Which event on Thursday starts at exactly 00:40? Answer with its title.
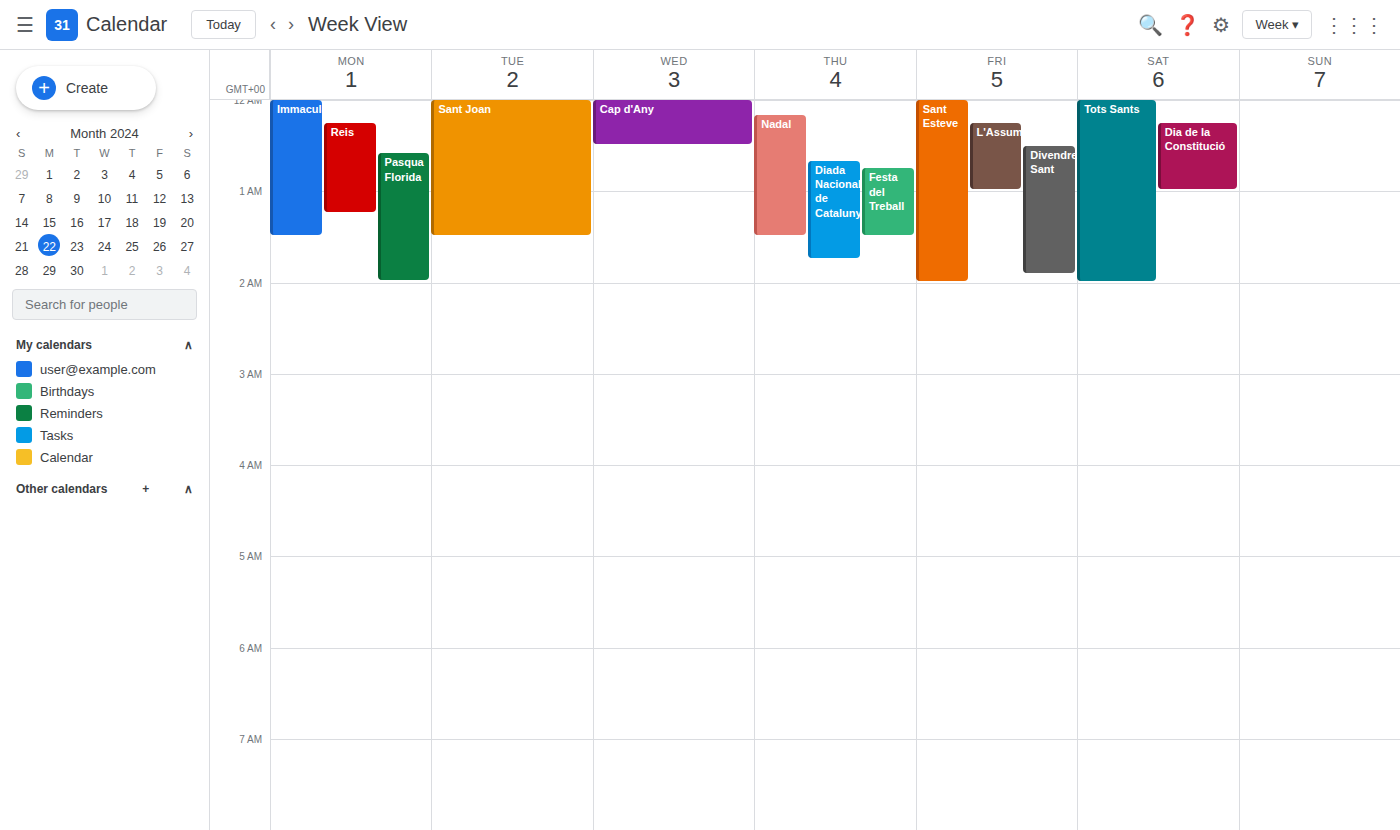
"Diada Nacional de Cataluny"